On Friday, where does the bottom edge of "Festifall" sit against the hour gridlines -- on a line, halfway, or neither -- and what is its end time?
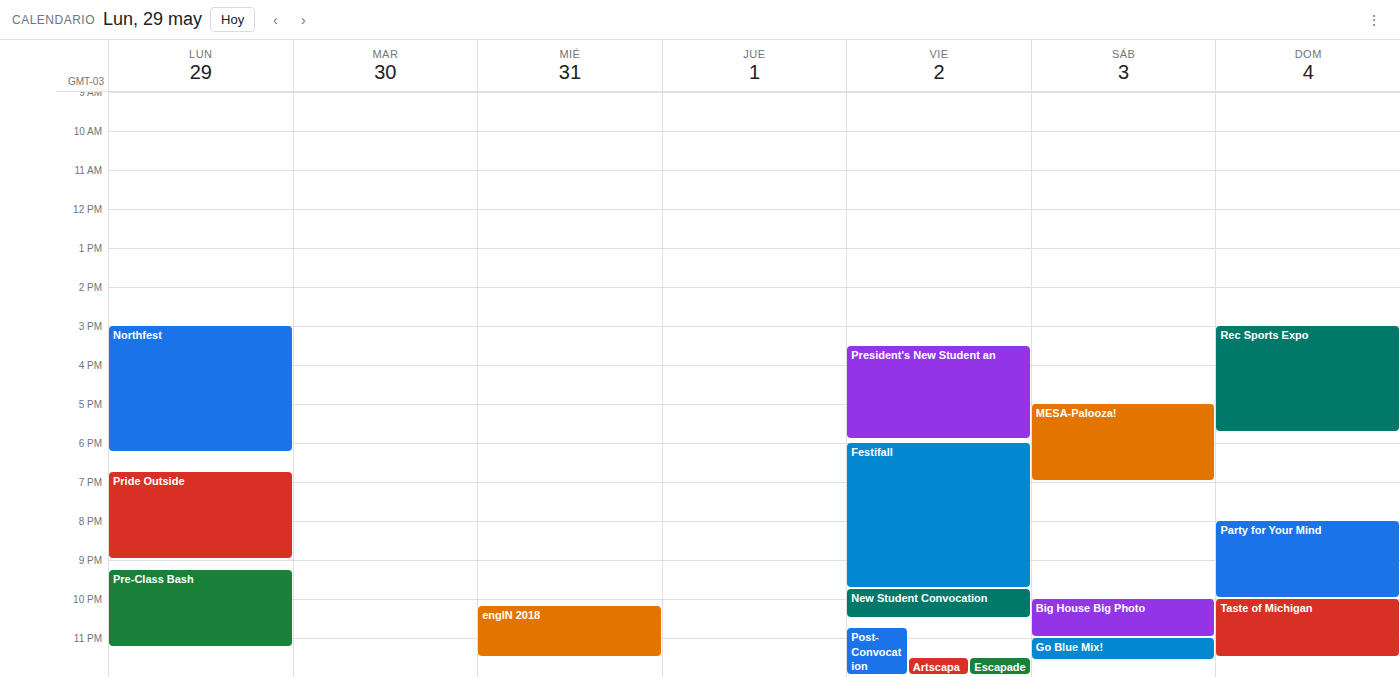
9:45 PM -- neither: three quarters of the way from the 9 PM line to the 10 PM line.